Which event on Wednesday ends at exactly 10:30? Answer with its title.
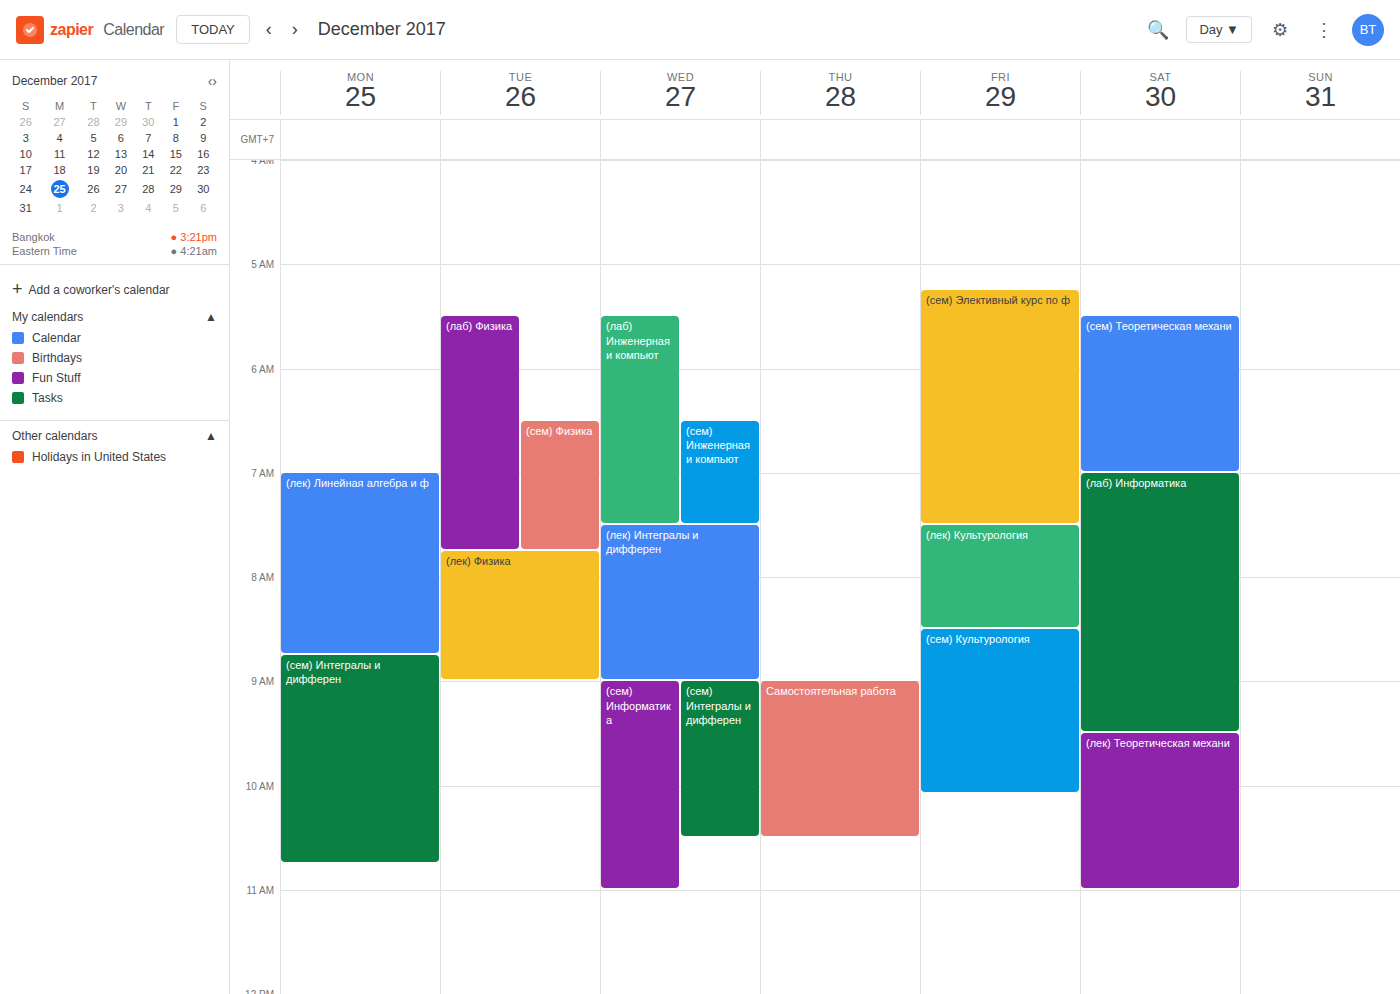
"(сем) Интегралы и дифферен"